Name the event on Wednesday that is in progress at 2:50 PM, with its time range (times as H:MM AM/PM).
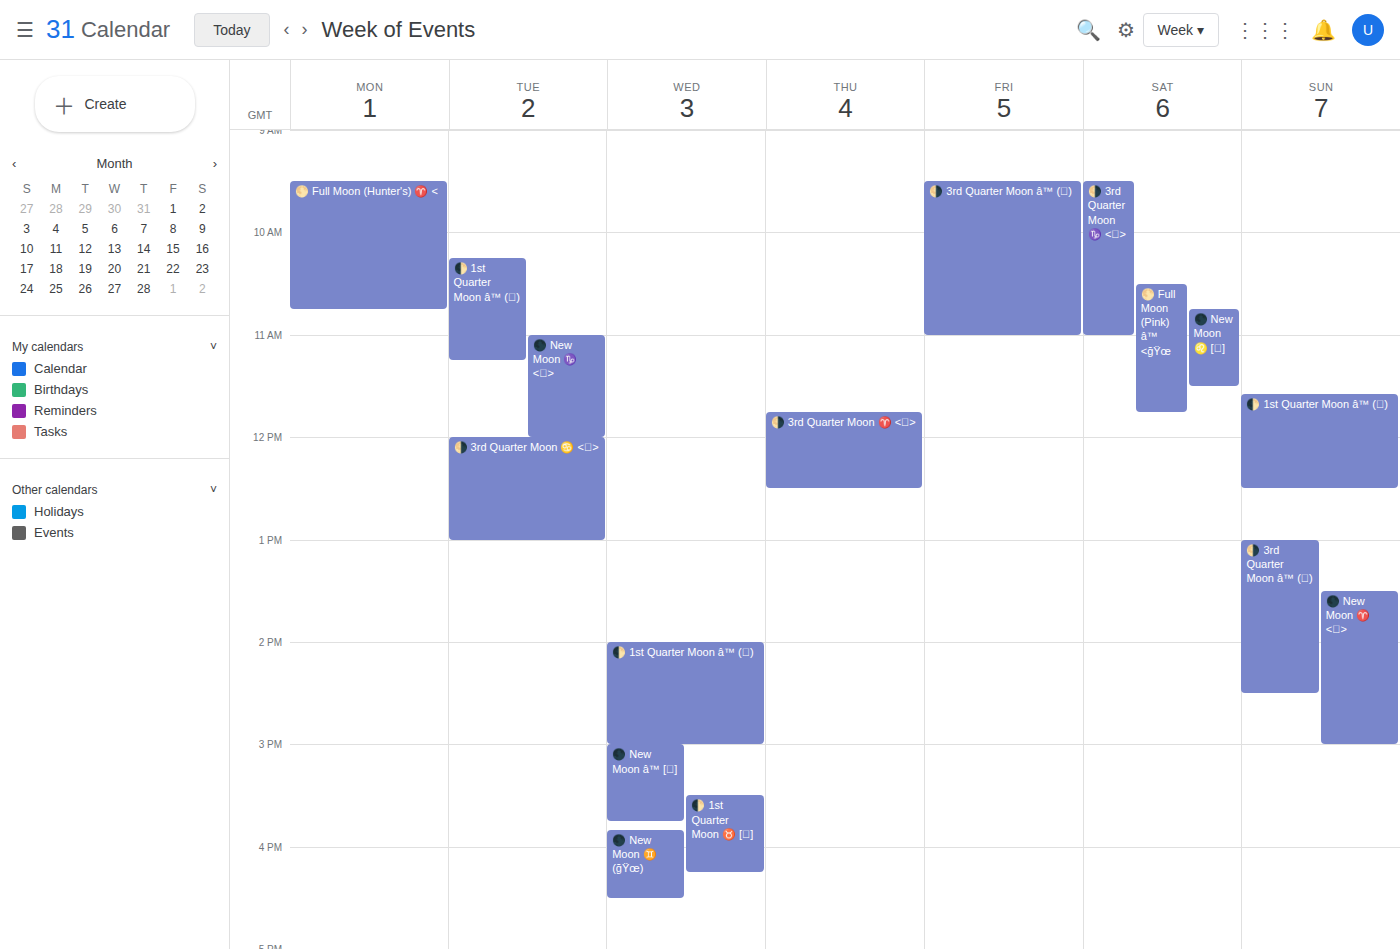
"🌓 1st Quarter Moon â™ (🜃)", 2:00 PM to 3:00 PM